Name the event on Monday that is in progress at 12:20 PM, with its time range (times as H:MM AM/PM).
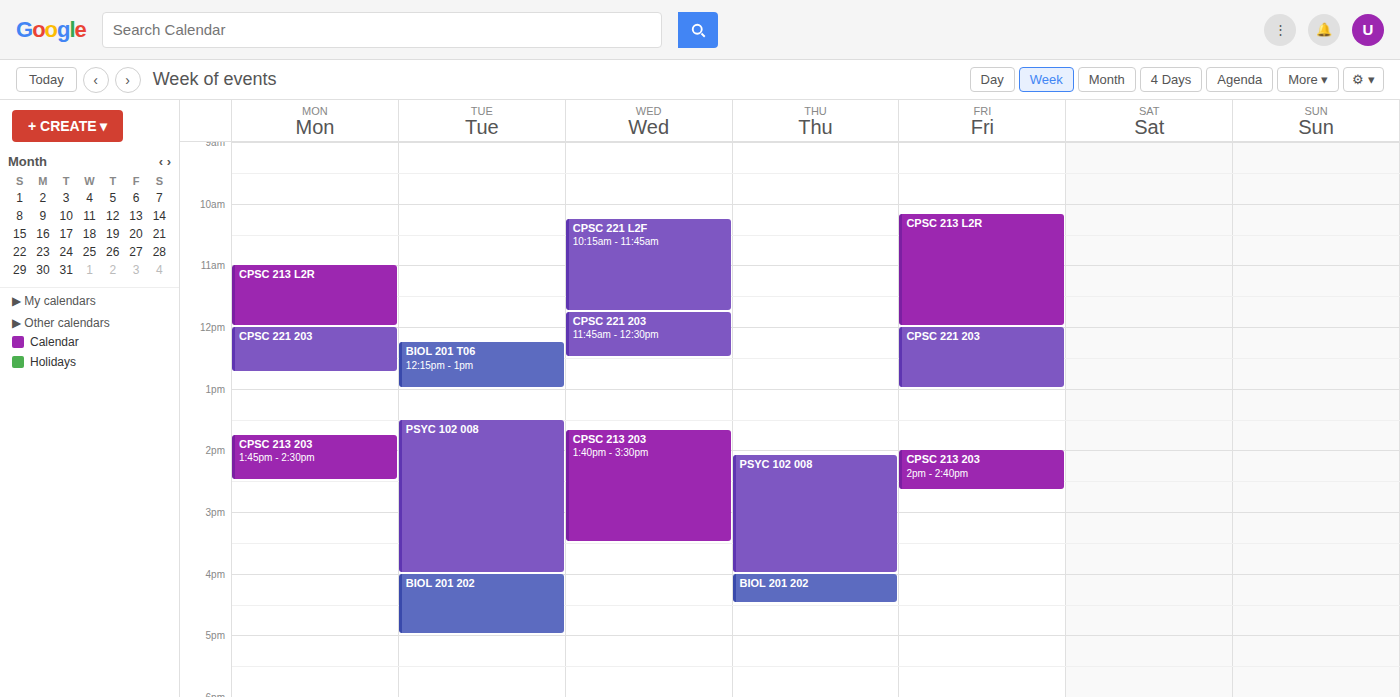
"CPSC 221 203", 12:00 PM to 12:45 PM